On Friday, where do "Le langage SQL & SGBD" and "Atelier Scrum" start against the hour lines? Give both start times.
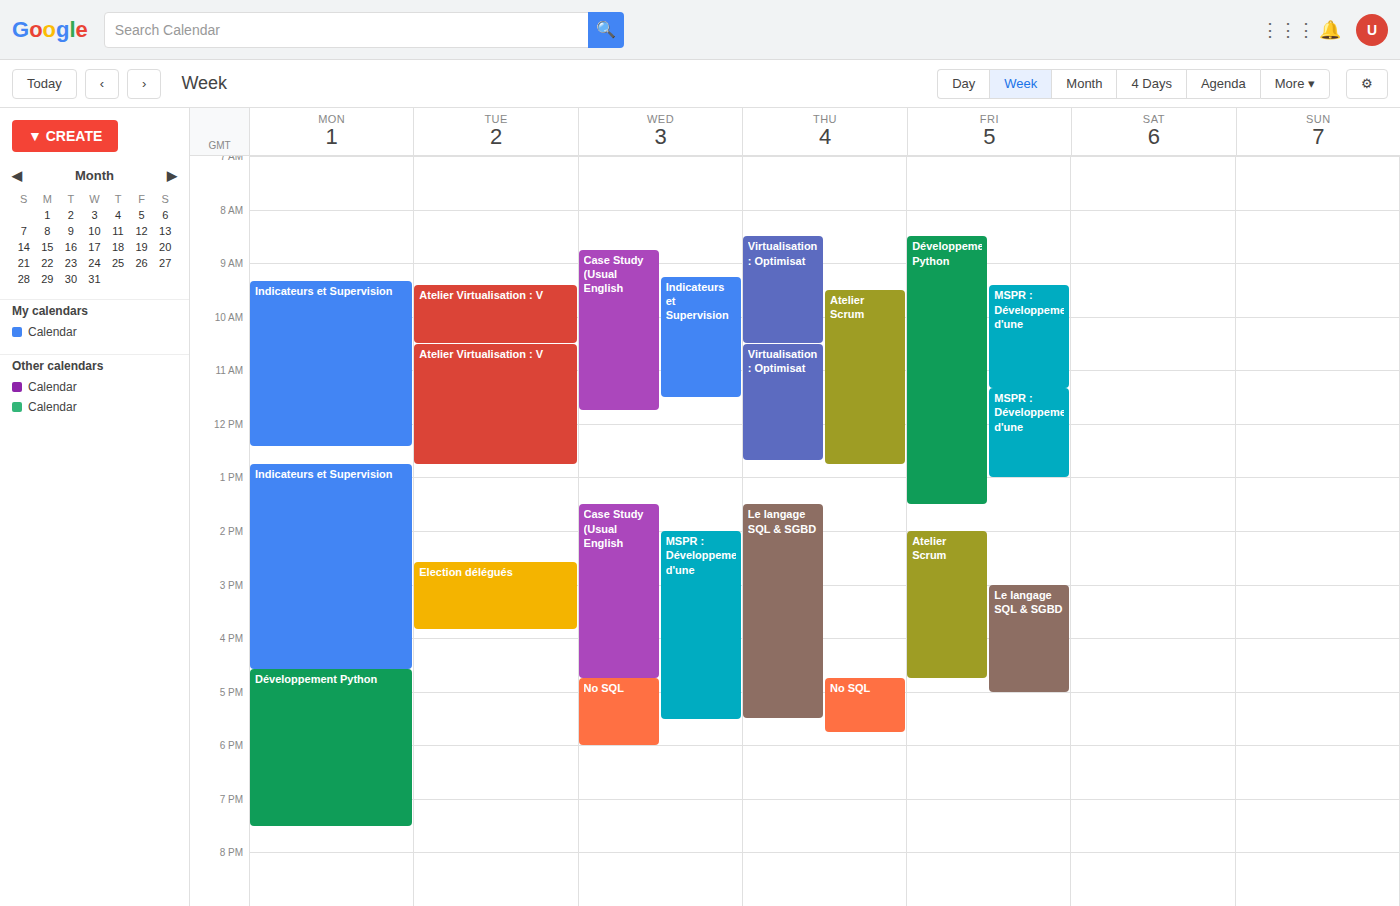
"Le langage SQL & SGBD": 3:00 PM, exactly on the 3 PM line. "Atelier Scrum": 2:00 PM, exactly on the 2 PM line.